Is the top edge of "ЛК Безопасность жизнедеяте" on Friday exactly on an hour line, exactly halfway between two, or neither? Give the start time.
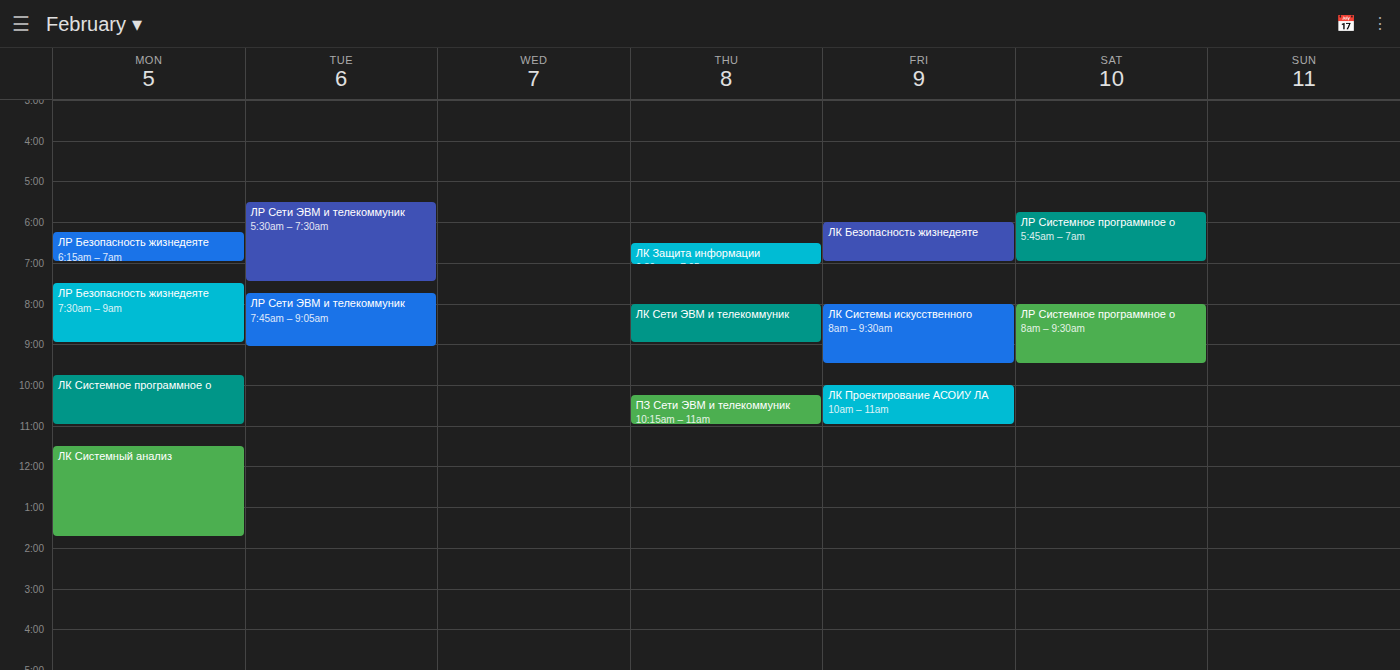
6:00 AM -- exactly on the 6 AM line.